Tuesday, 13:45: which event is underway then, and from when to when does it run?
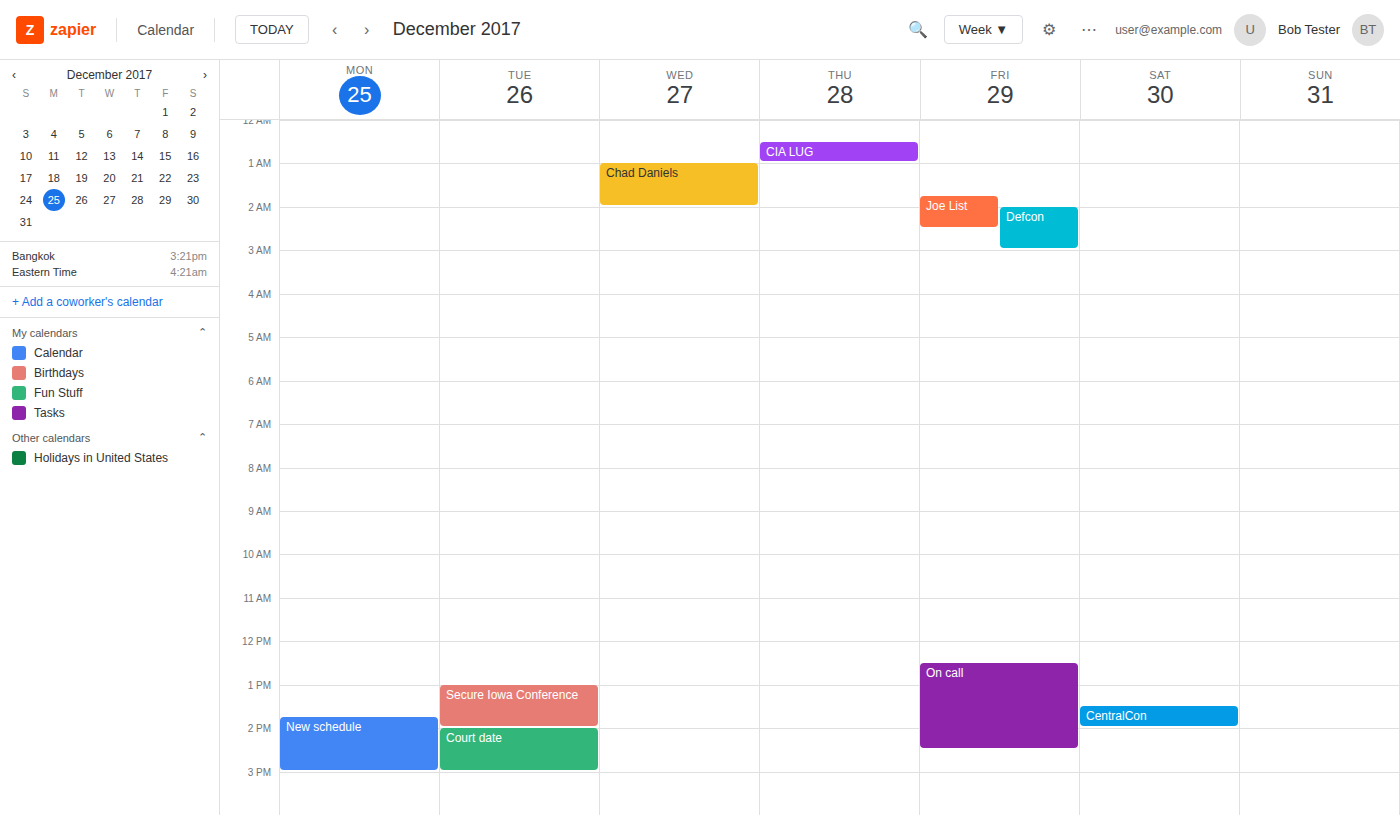
"Secure Iowa Conference", 13:00 to 14:00